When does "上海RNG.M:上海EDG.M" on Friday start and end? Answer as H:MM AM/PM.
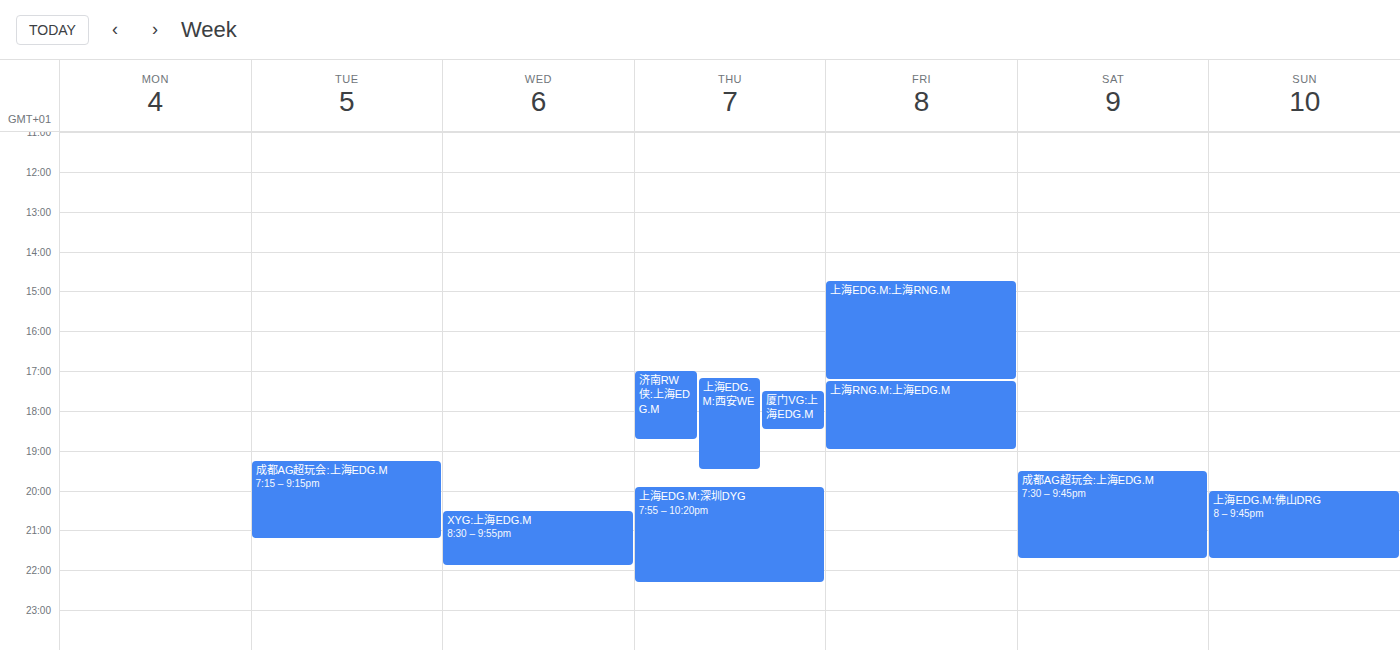
5:15 PM to 7:00 PM